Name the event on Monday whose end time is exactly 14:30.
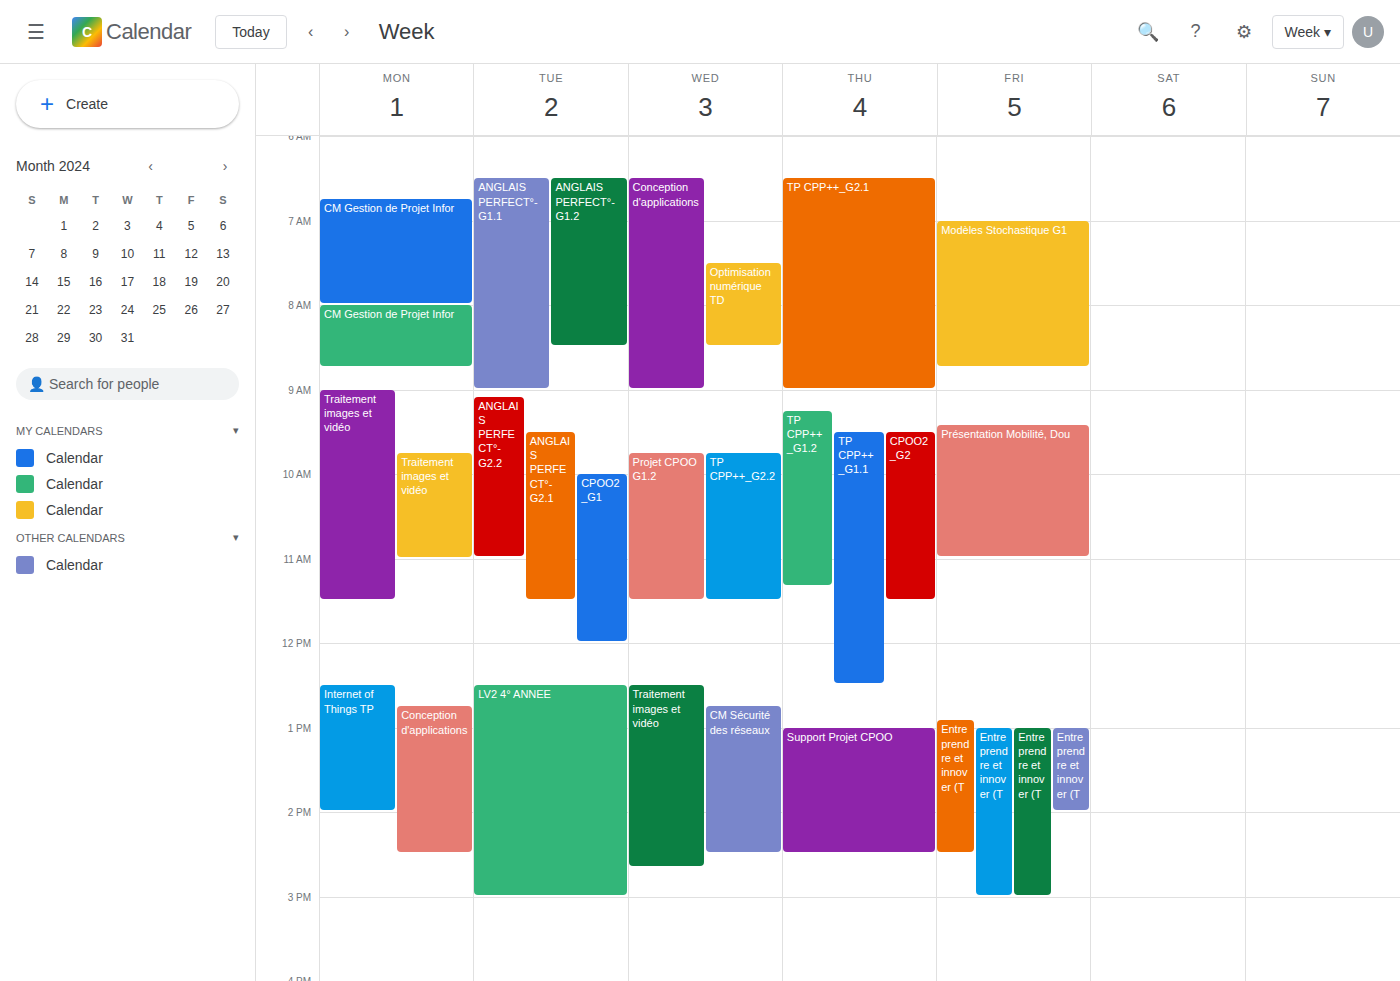
"Conception d'applications"